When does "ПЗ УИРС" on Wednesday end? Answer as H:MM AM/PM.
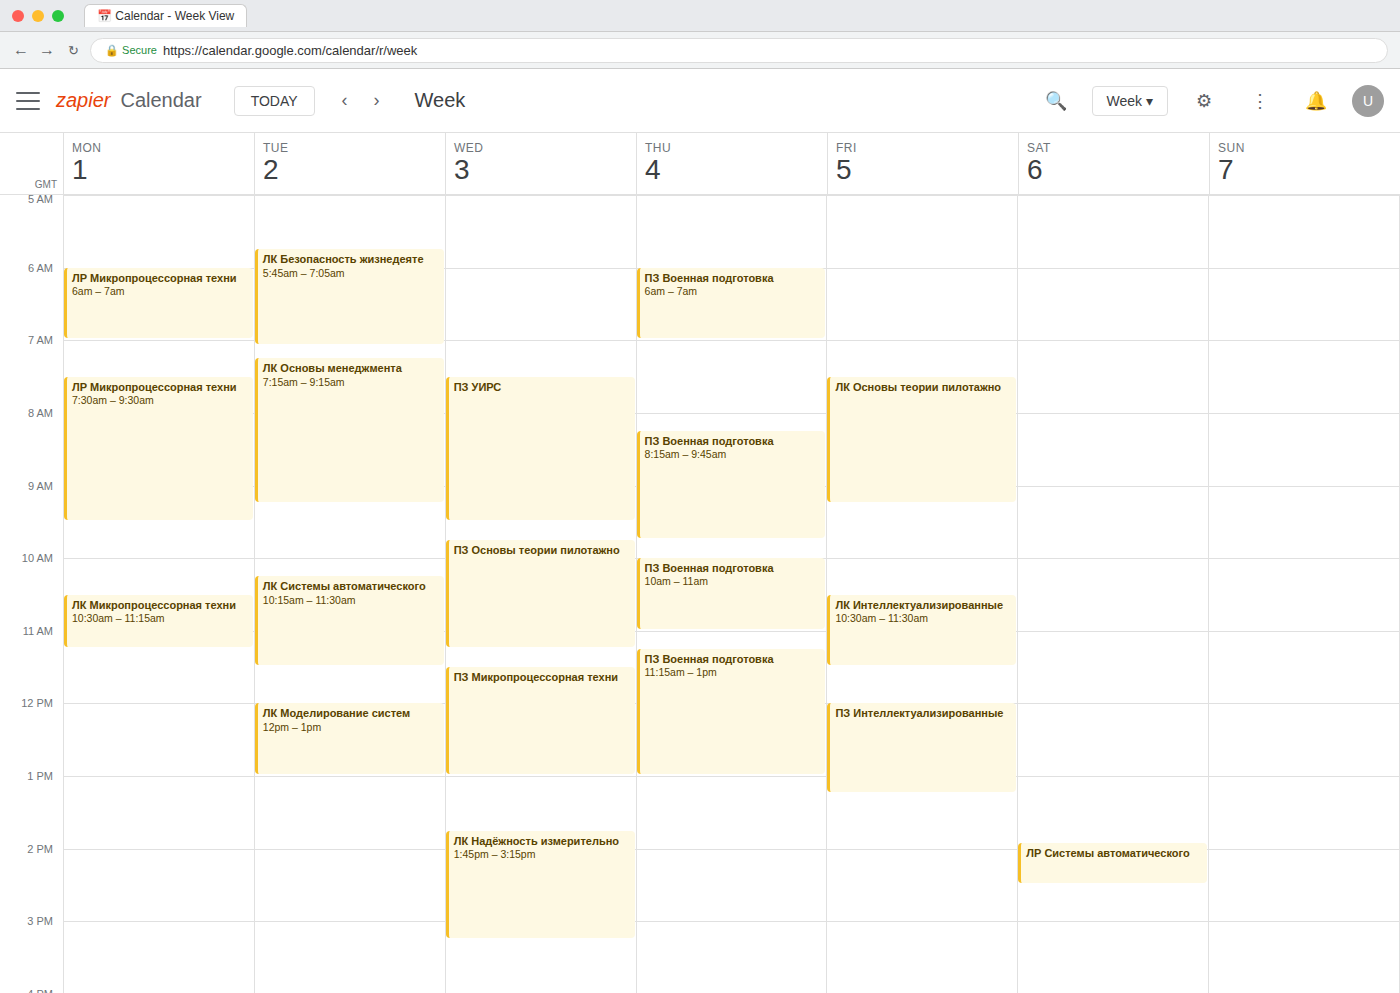
9:30 AM